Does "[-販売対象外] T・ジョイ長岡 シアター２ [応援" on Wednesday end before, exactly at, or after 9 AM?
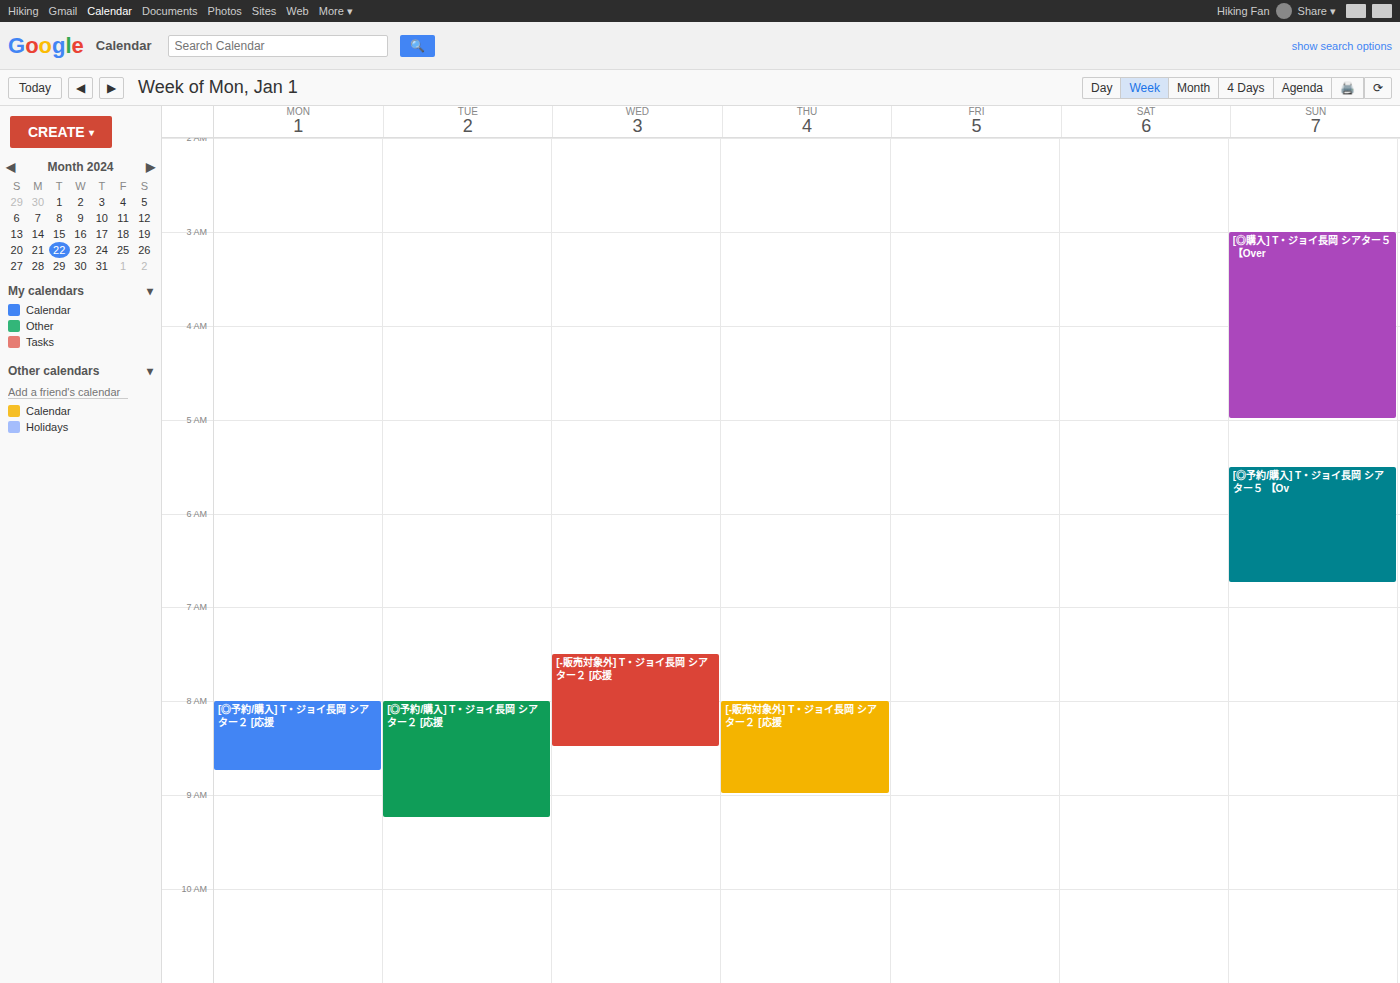
8:30 AM -- before 9 AM, 30 minutes above the 9 AM line.